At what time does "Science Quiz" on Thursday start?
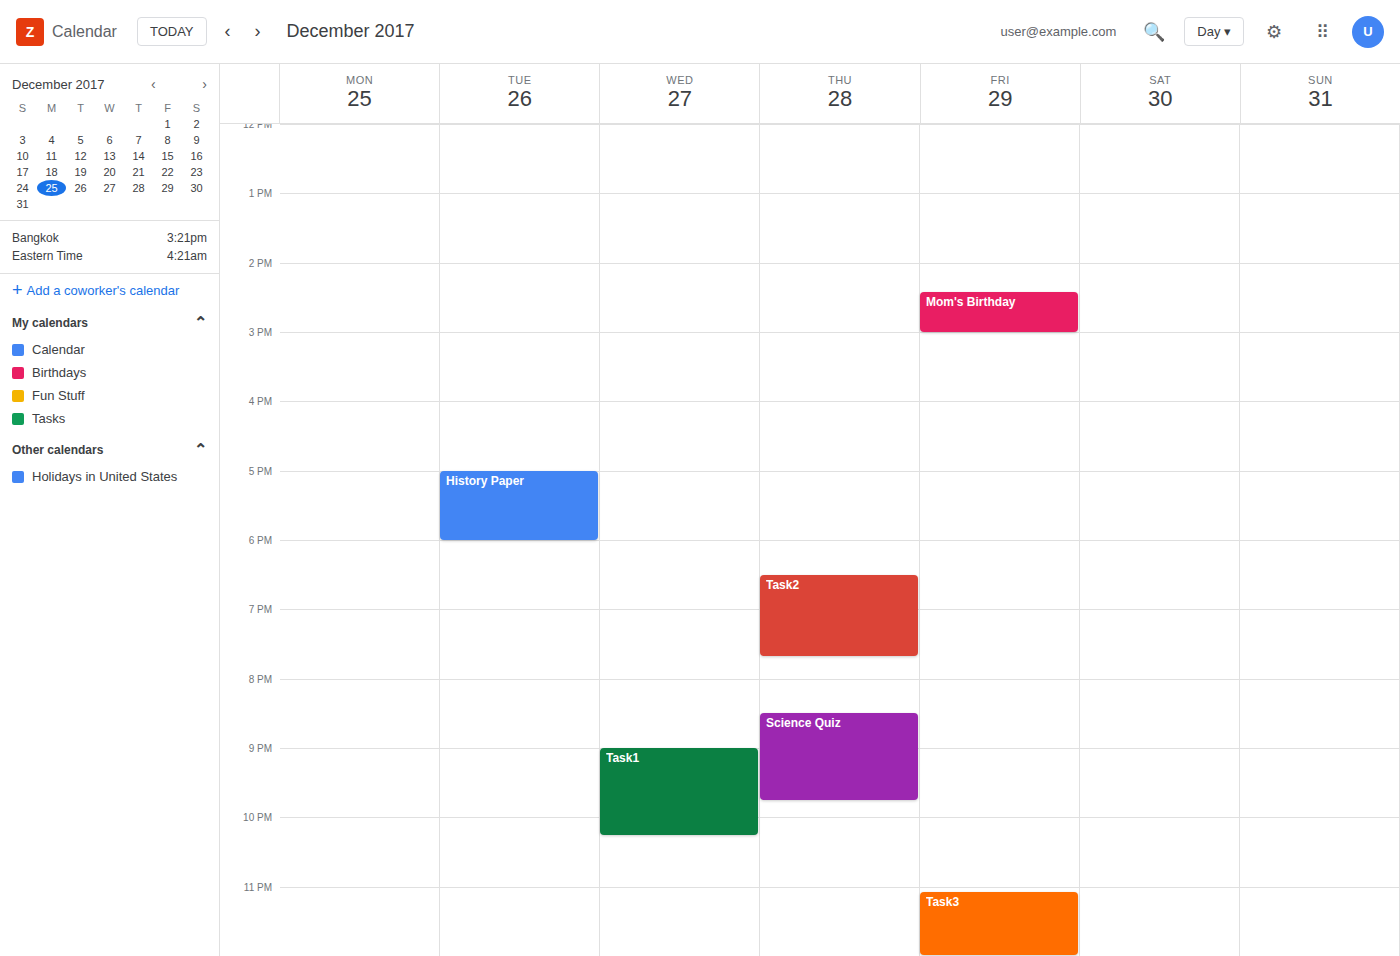
8:30 PM